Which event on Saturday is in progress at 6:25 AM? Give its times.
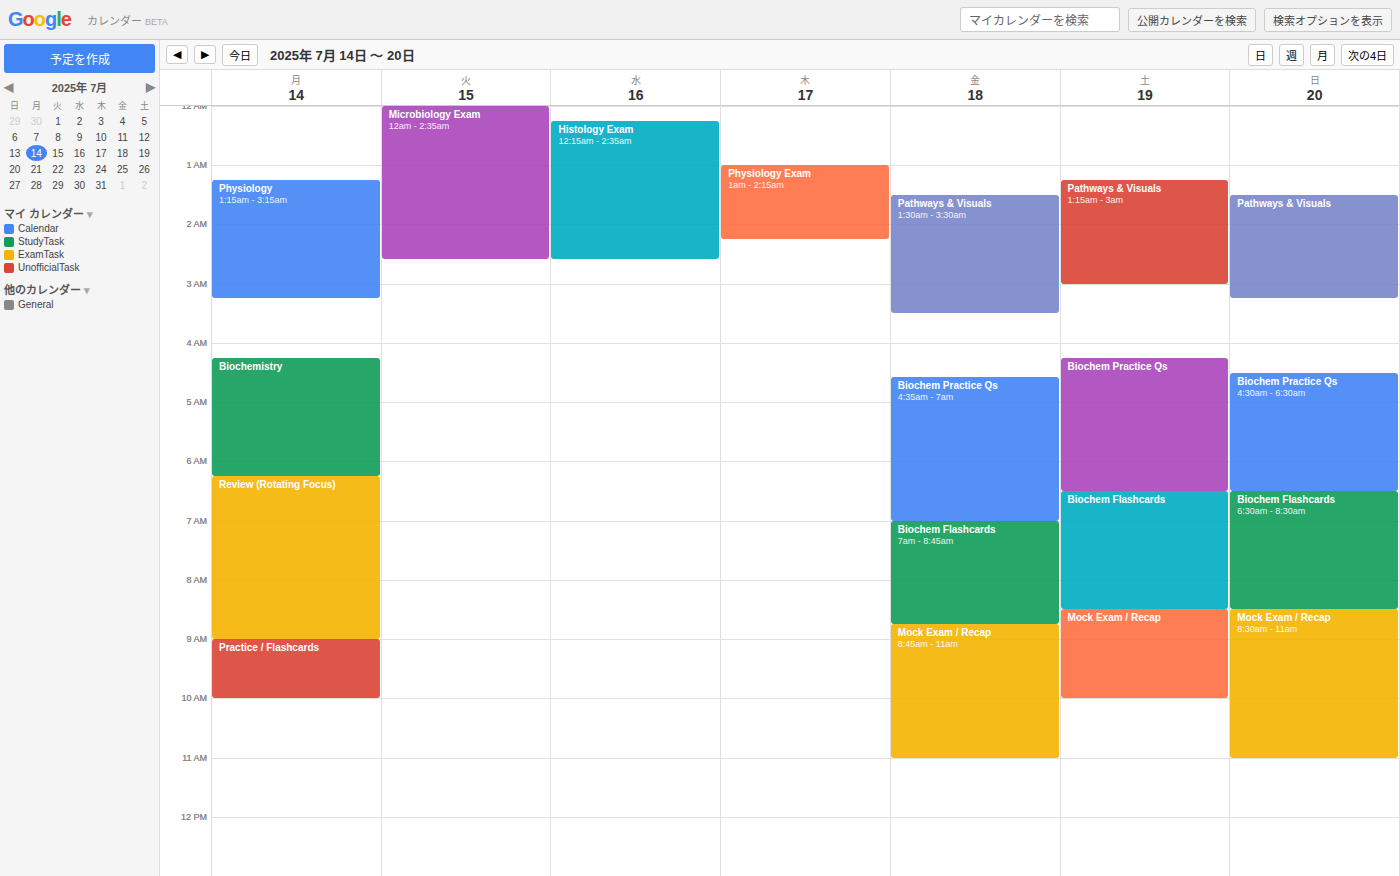
"Biochem Practice Qs", 4:15 AM to 6:30 AM